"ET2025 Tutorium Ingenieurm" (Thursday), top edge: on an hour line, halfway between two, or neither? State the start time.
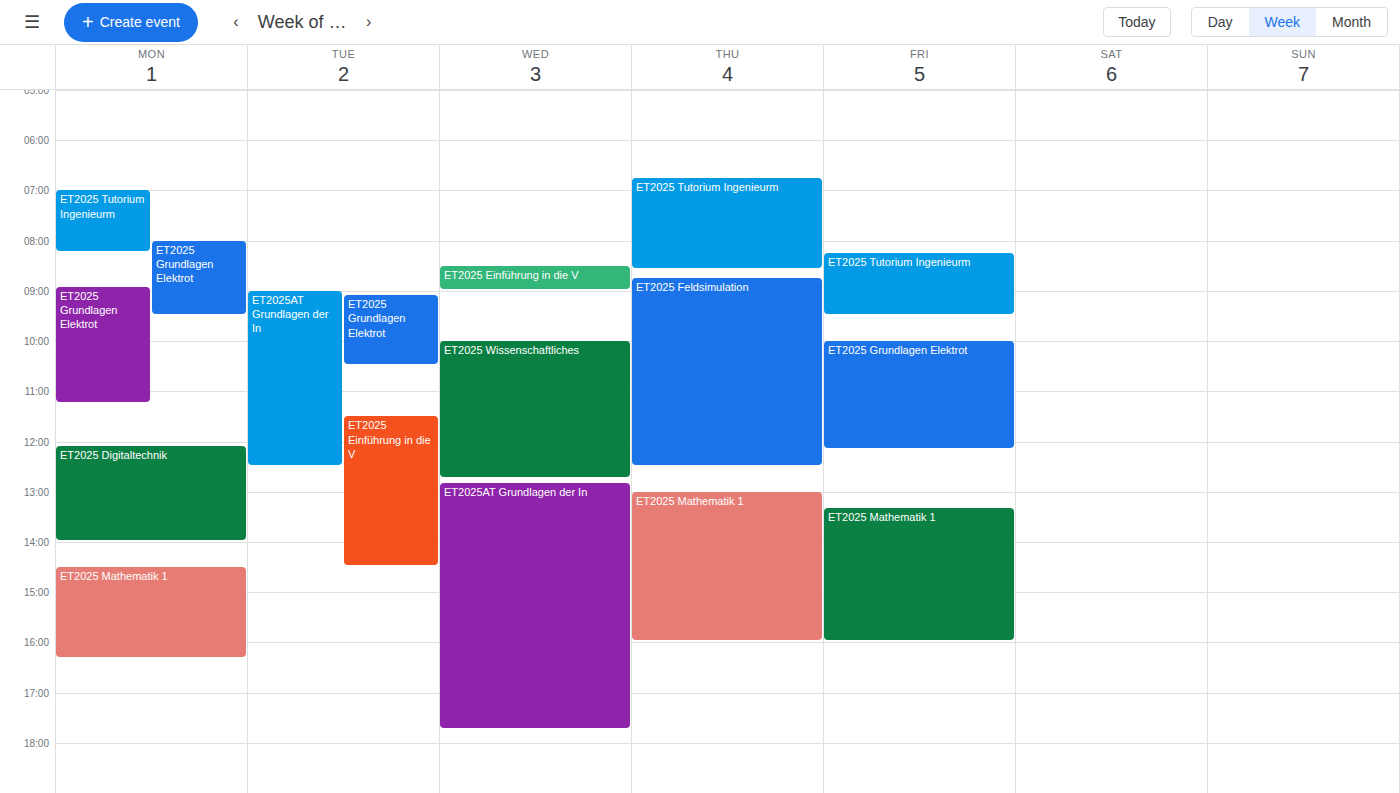
6:45 AM -- neither: three quarters of the way from the 6 AM line to the 7 AM line.